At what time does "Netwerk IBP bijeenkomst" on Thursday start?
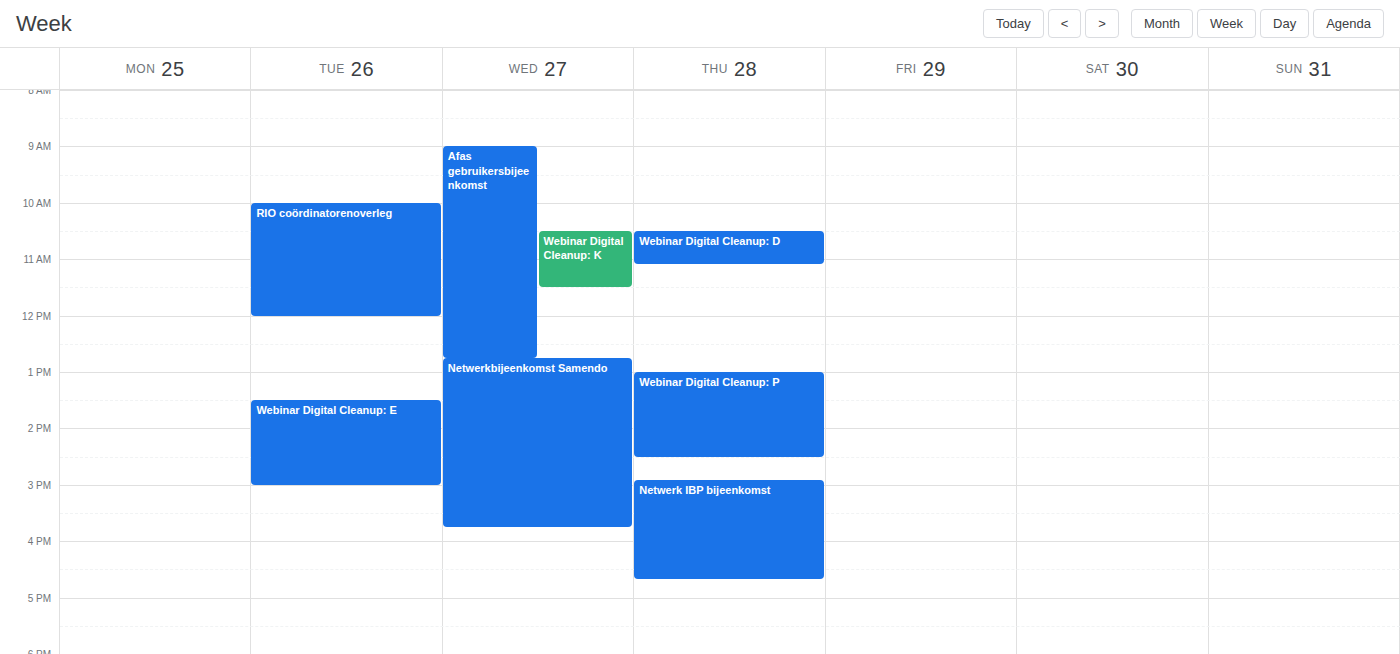
2:55 PM